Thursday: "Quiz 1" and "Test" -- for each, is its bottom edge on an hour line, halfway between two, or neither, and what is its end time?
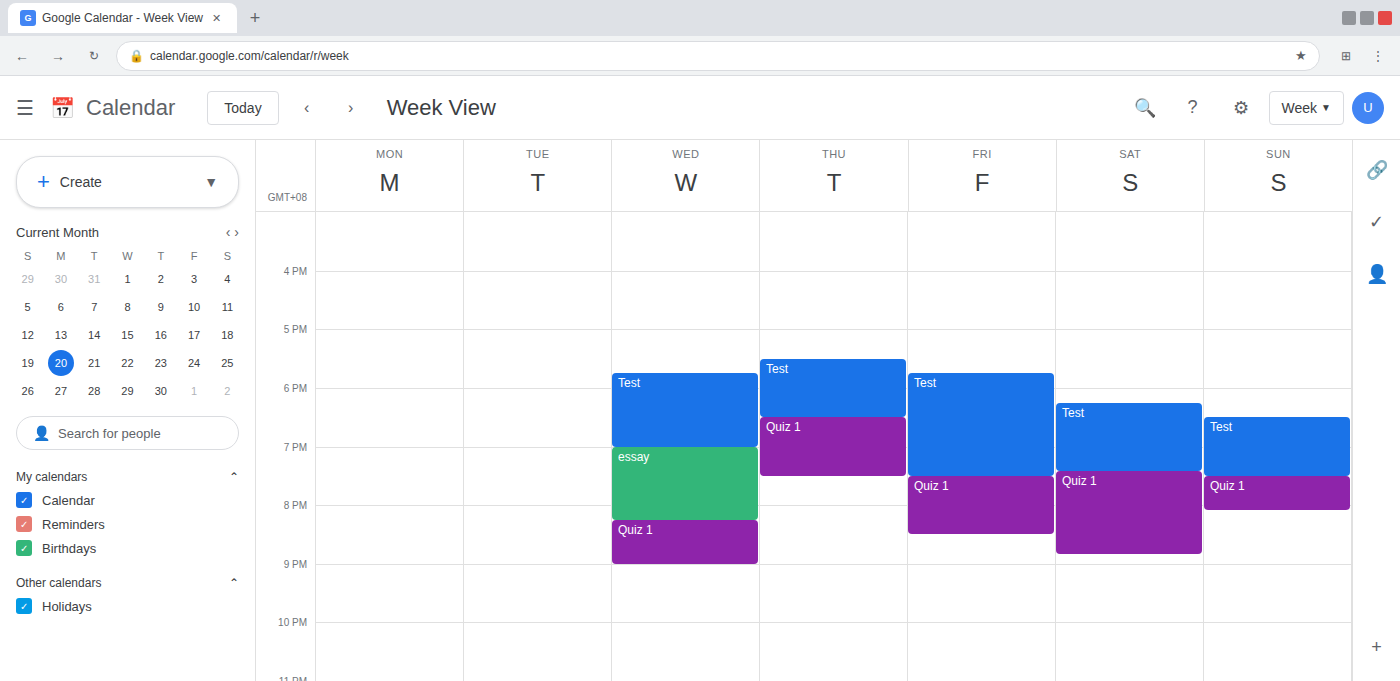
"Quiz 1": 7:30 PM, halfway between the 7 PM and 8 PM lines. "Test": 6:30 PM, halfway between the 6 PM and 7 PM lines.